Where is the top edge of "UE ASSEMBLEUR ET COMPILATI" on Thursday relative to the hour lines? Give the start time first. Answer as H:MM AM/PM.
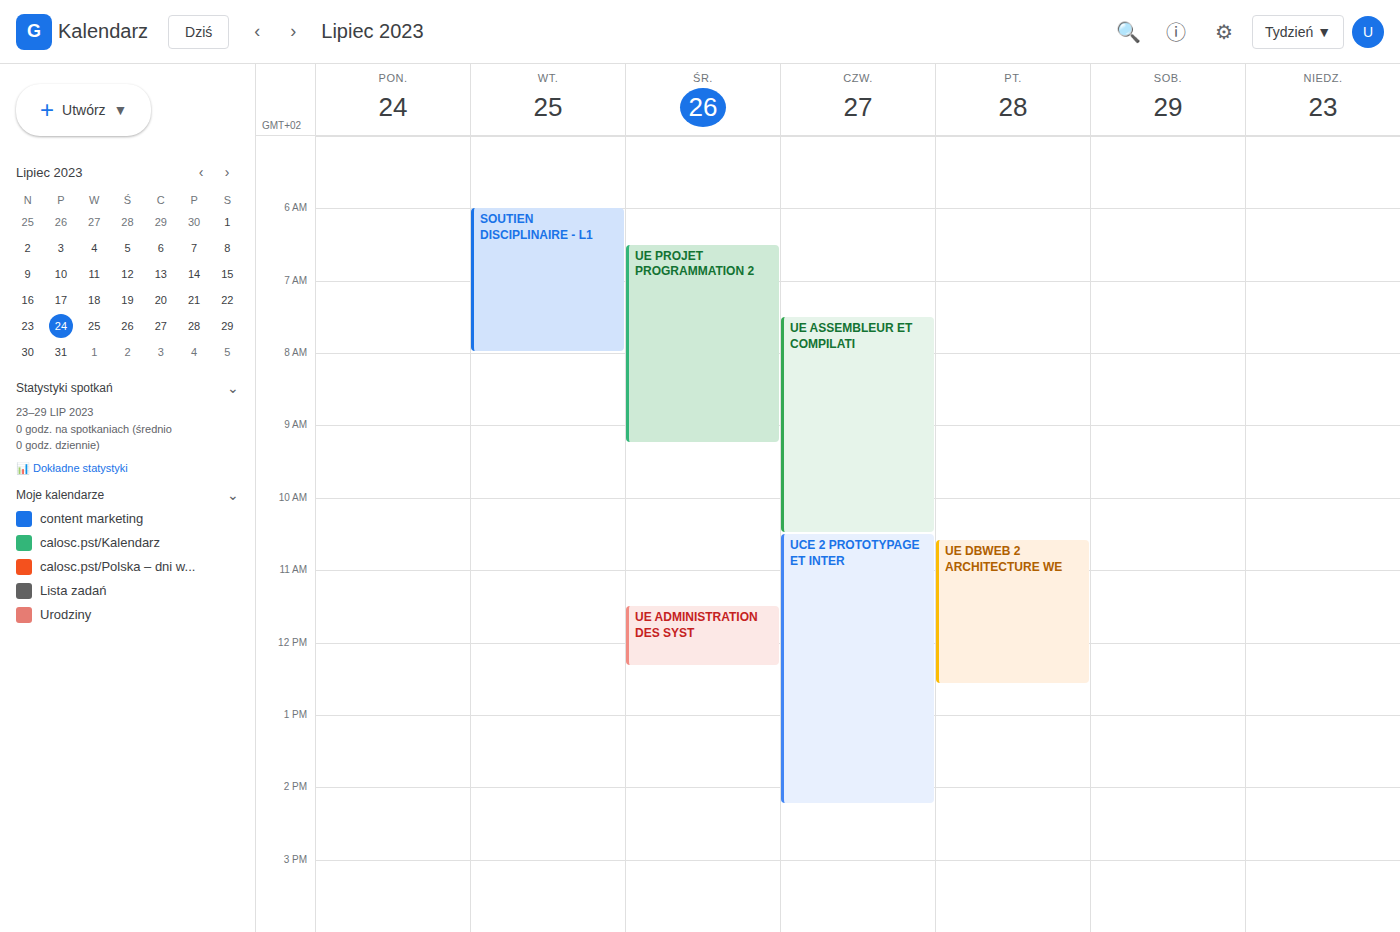
7:30 AM -- halfway between the 7 AM and 8 AM lines.